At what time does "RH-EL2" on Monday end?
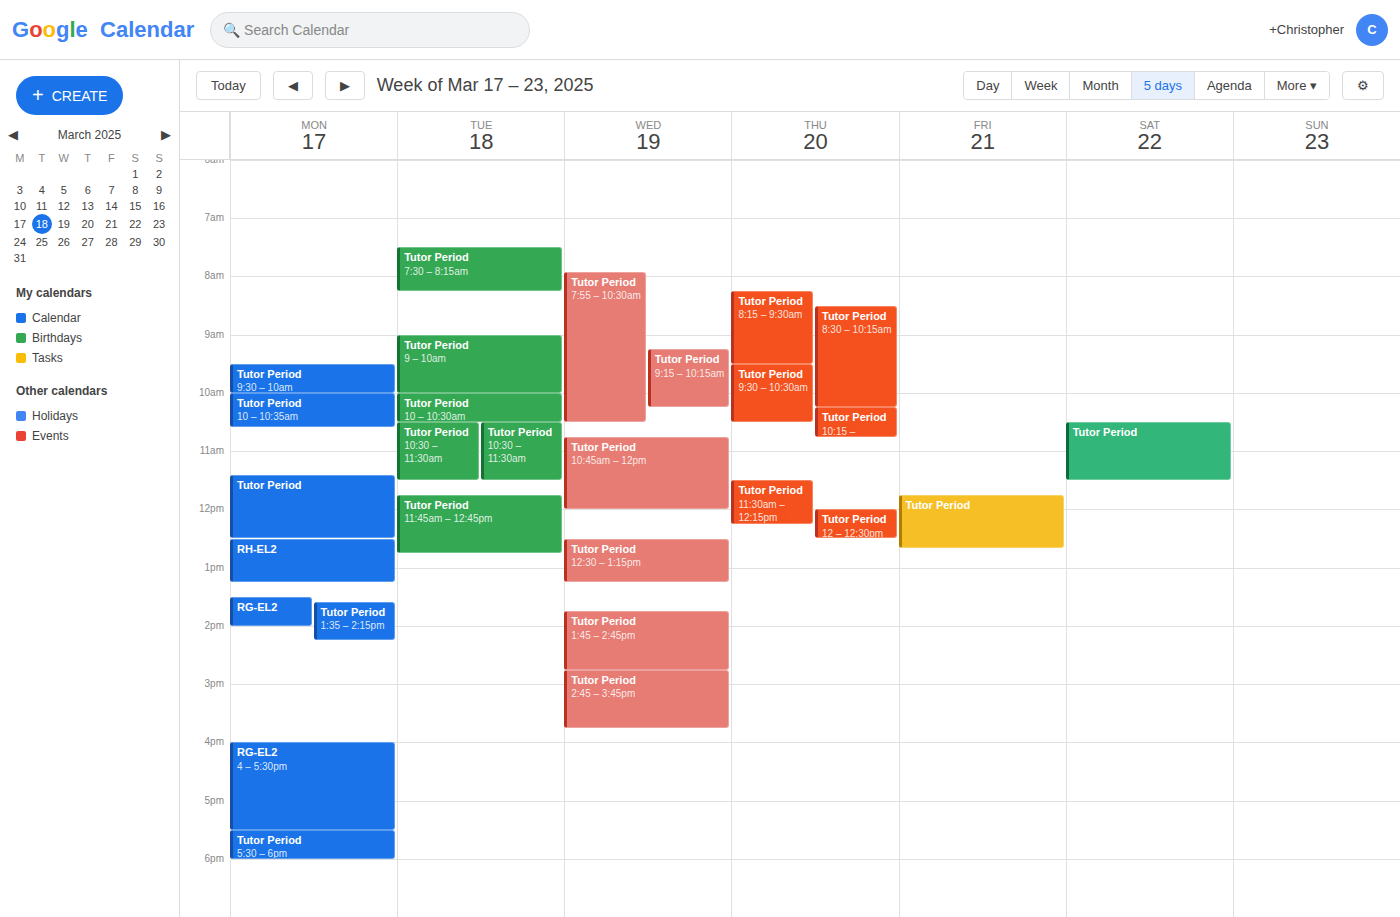
1:15 PM